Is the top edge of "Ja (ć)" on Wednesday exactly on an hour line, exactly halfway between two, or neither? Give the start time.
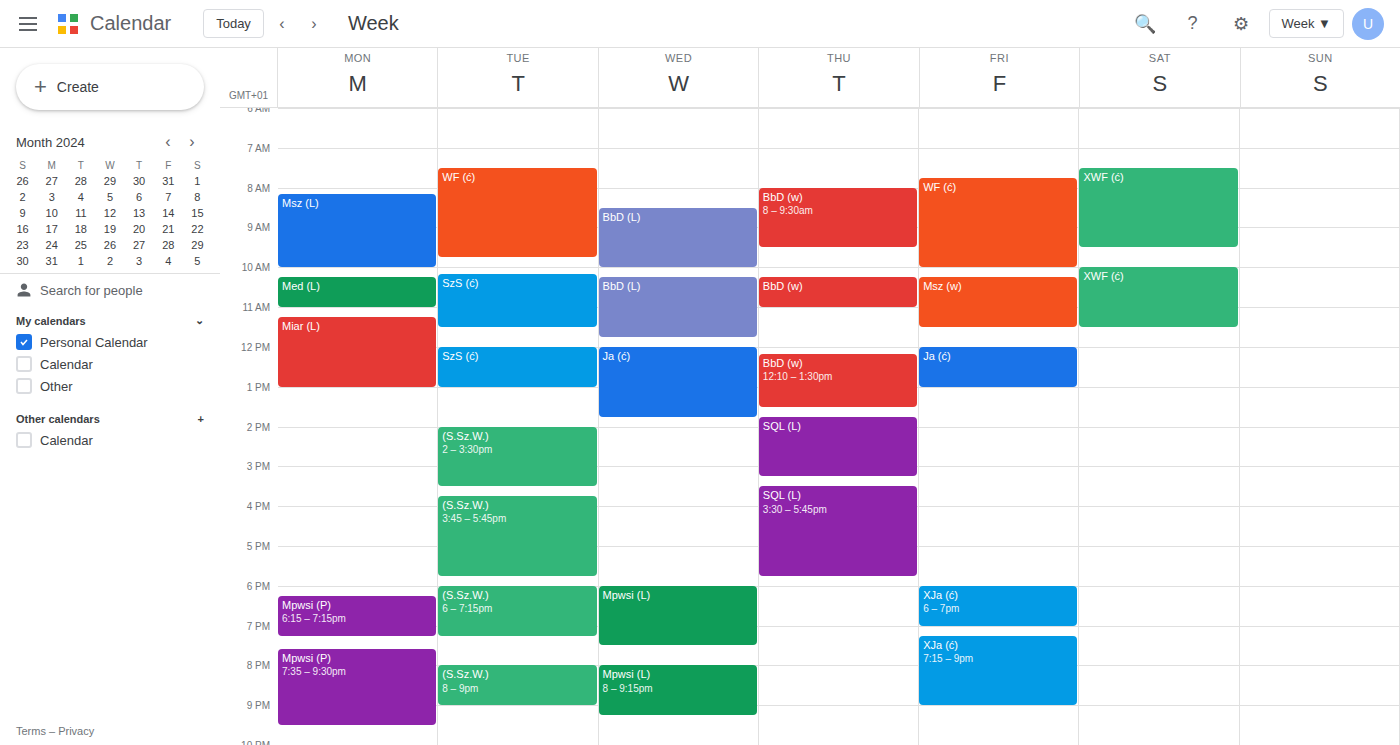
12:00 PM -- exactly on the 12 PM line.